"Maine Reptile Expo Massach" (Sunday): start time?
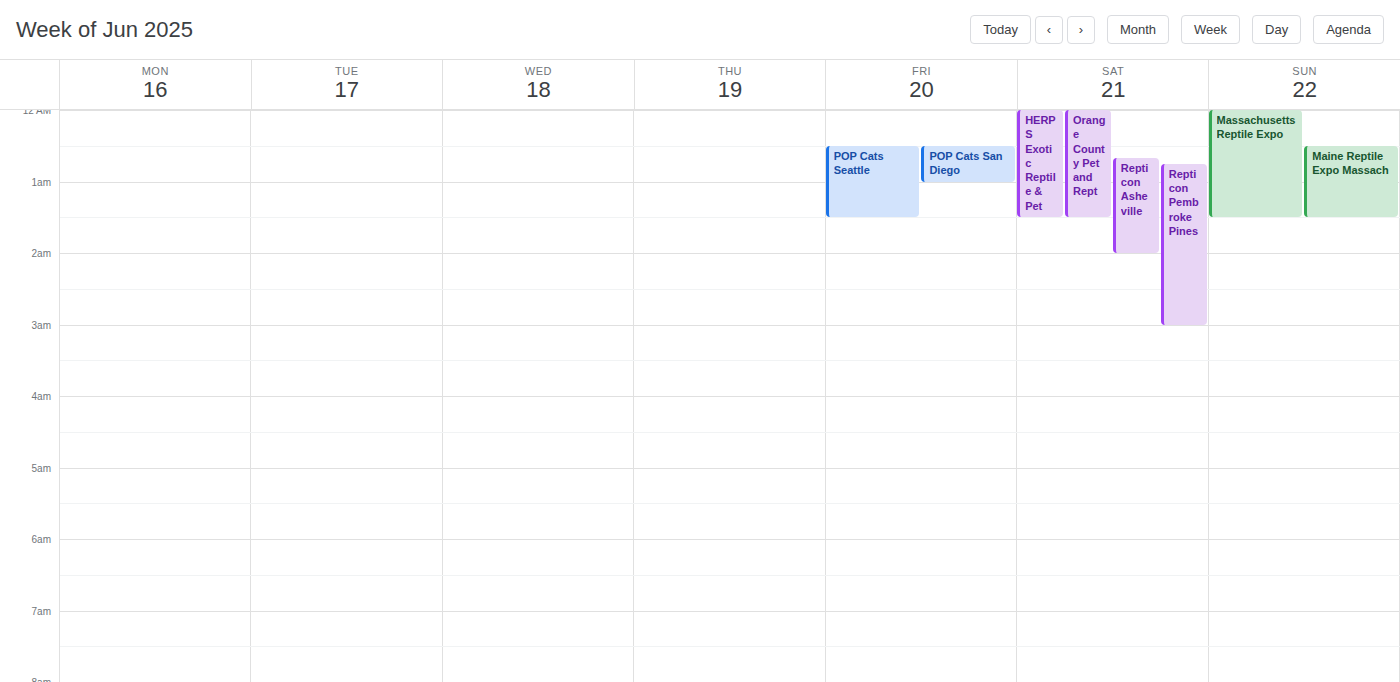
12:30 AM